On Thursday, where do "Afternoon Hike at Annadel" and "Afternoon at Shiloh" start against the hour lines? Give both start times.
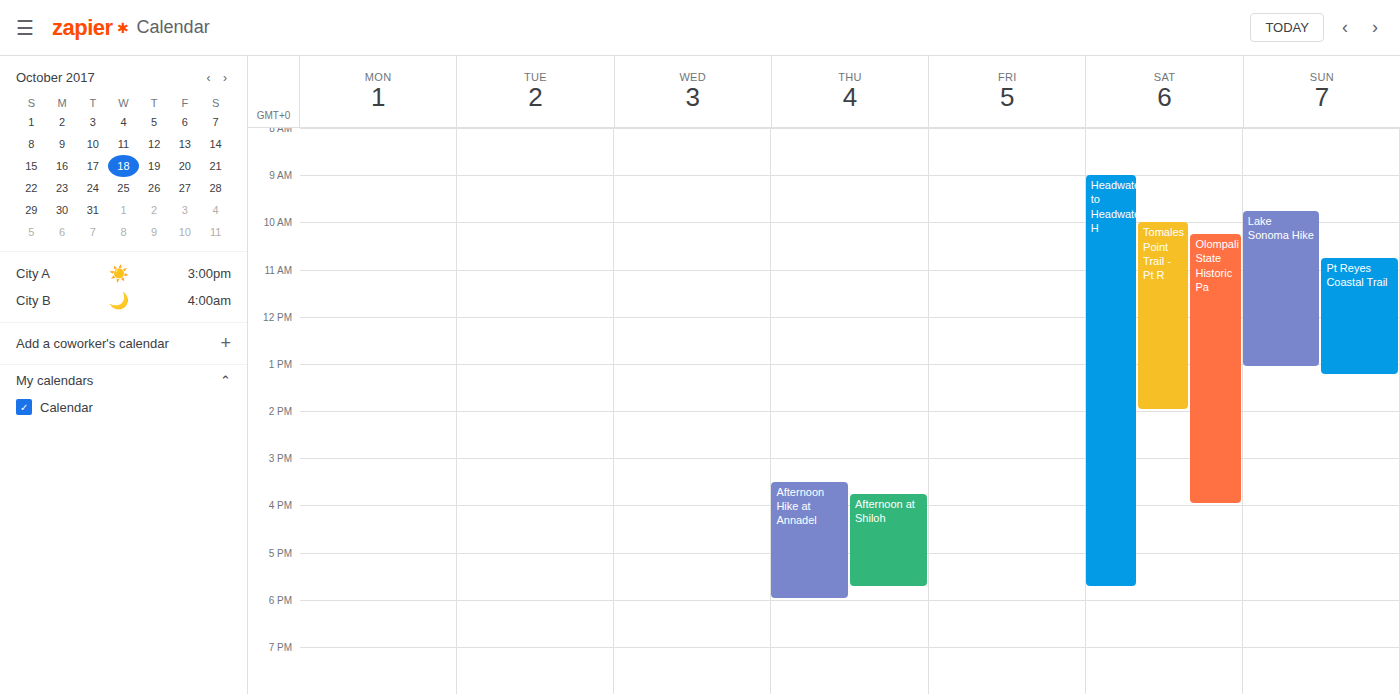
"Afternoon Hike at Annadel": 3:30 PM, halfway between the 3 PM and 4 PM lines. "Afternoon at Shiloh": 3:45 PM, neither: three quarters of the way from the 3 PM line to the 4 PM line.